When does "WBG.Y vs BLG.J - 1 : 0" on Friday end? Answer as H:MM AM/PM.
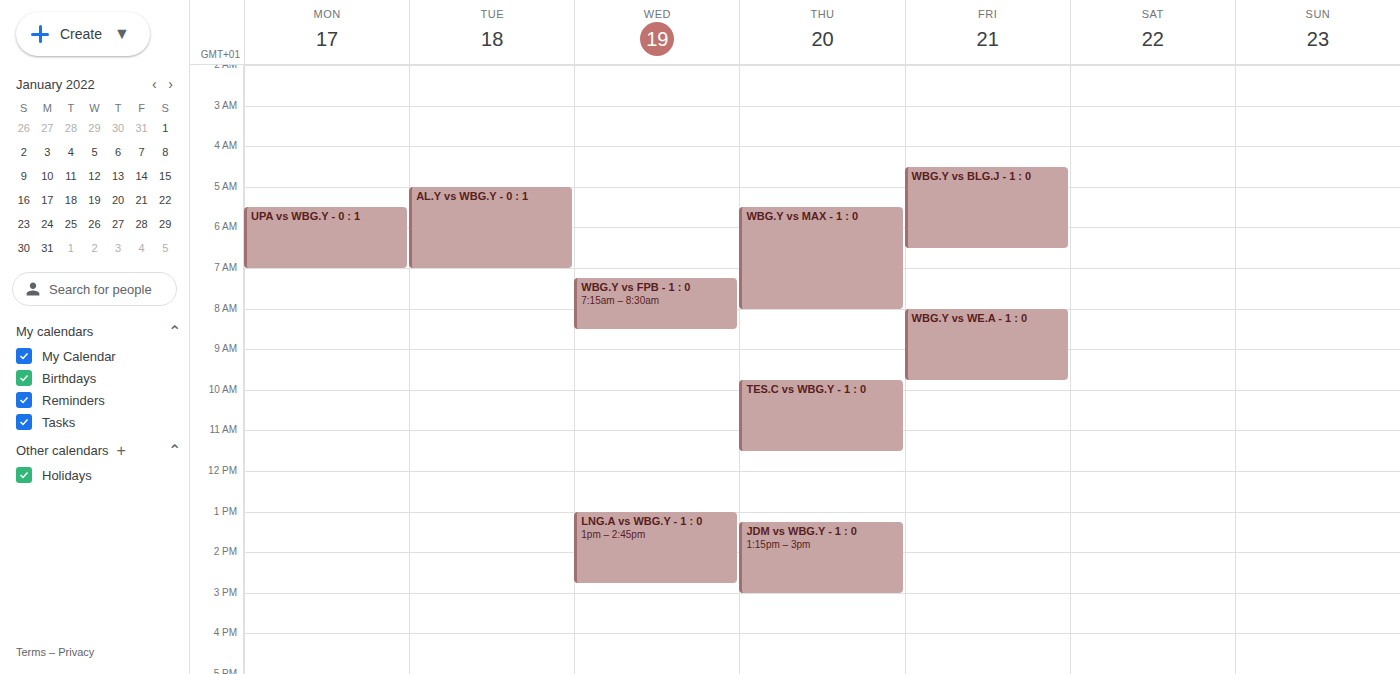
6:30 AM